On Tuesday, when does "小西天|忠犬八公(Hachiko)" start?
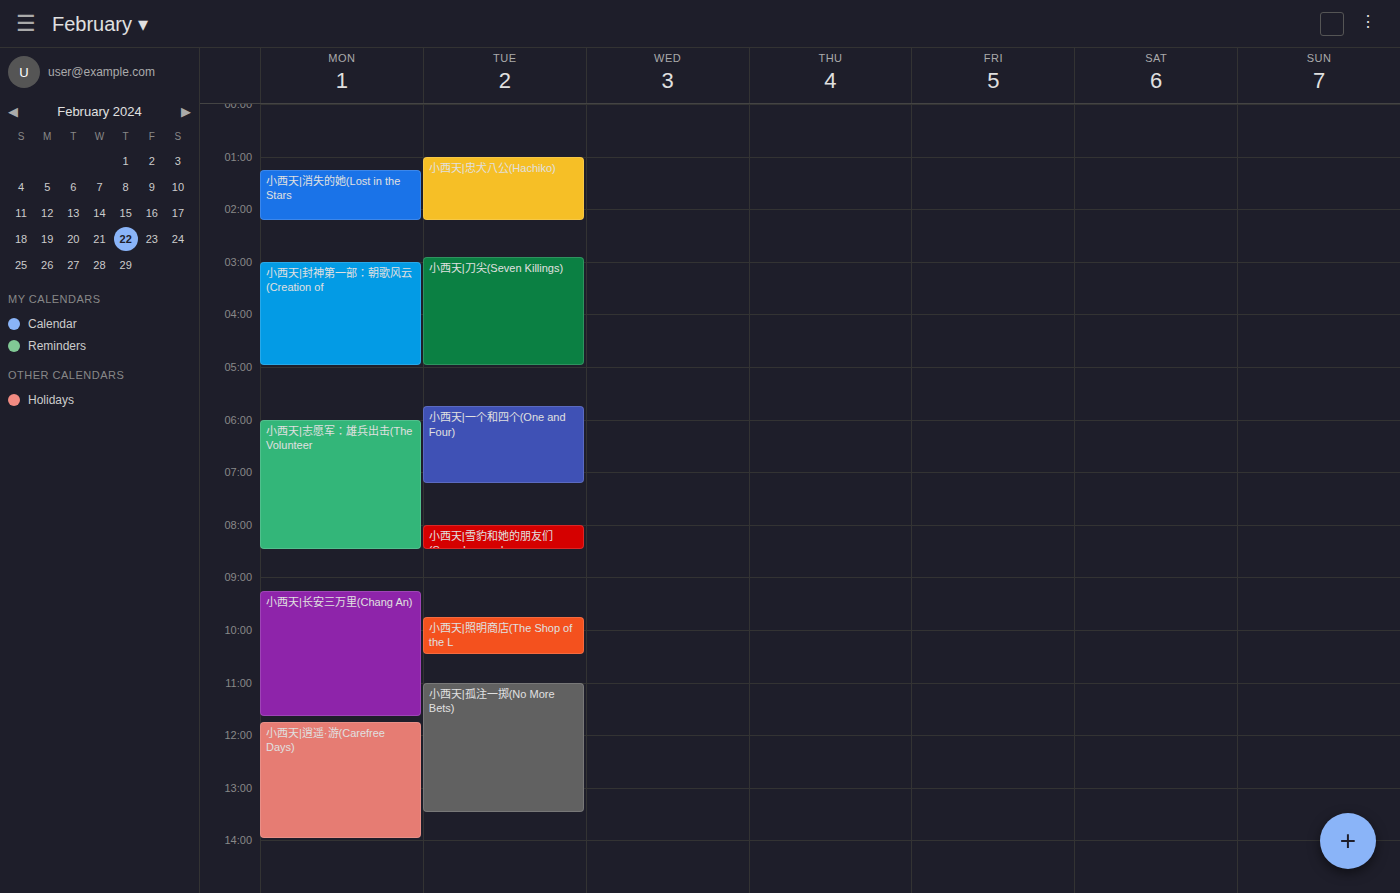
1:00 AM